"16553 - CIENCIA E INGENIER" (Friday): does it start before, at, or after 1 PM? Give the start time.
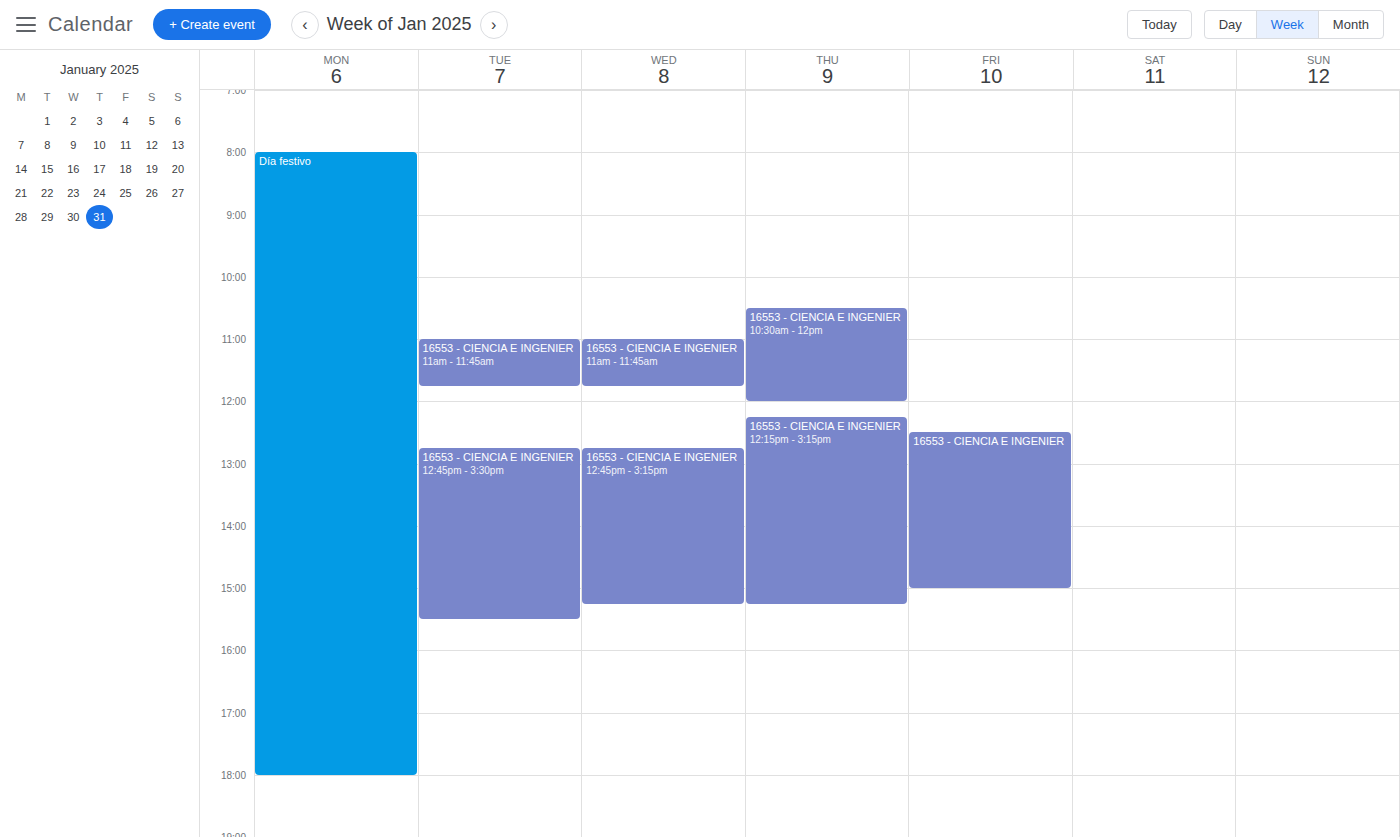
12:30 PM -- before 1 PM, 30 minutes above the 1 PM line.